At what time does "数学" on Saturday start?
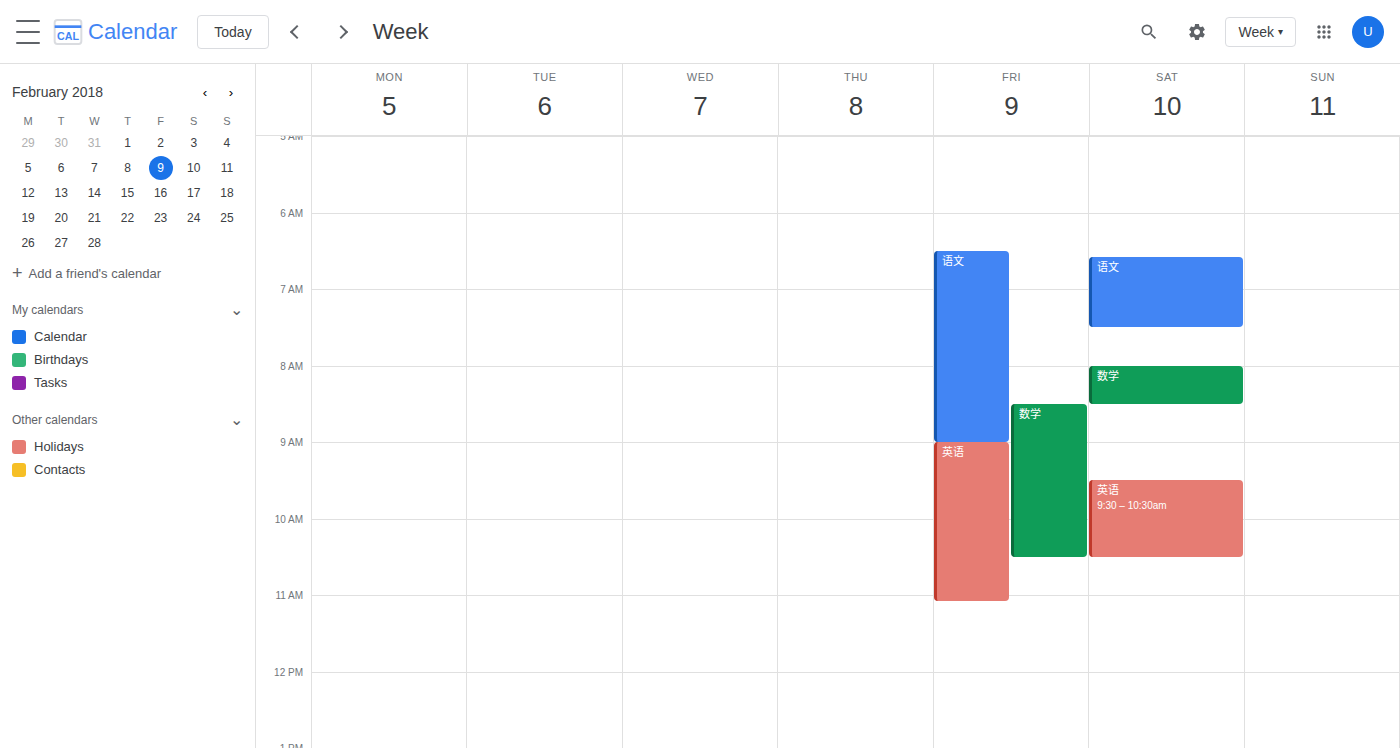
8:00 AM